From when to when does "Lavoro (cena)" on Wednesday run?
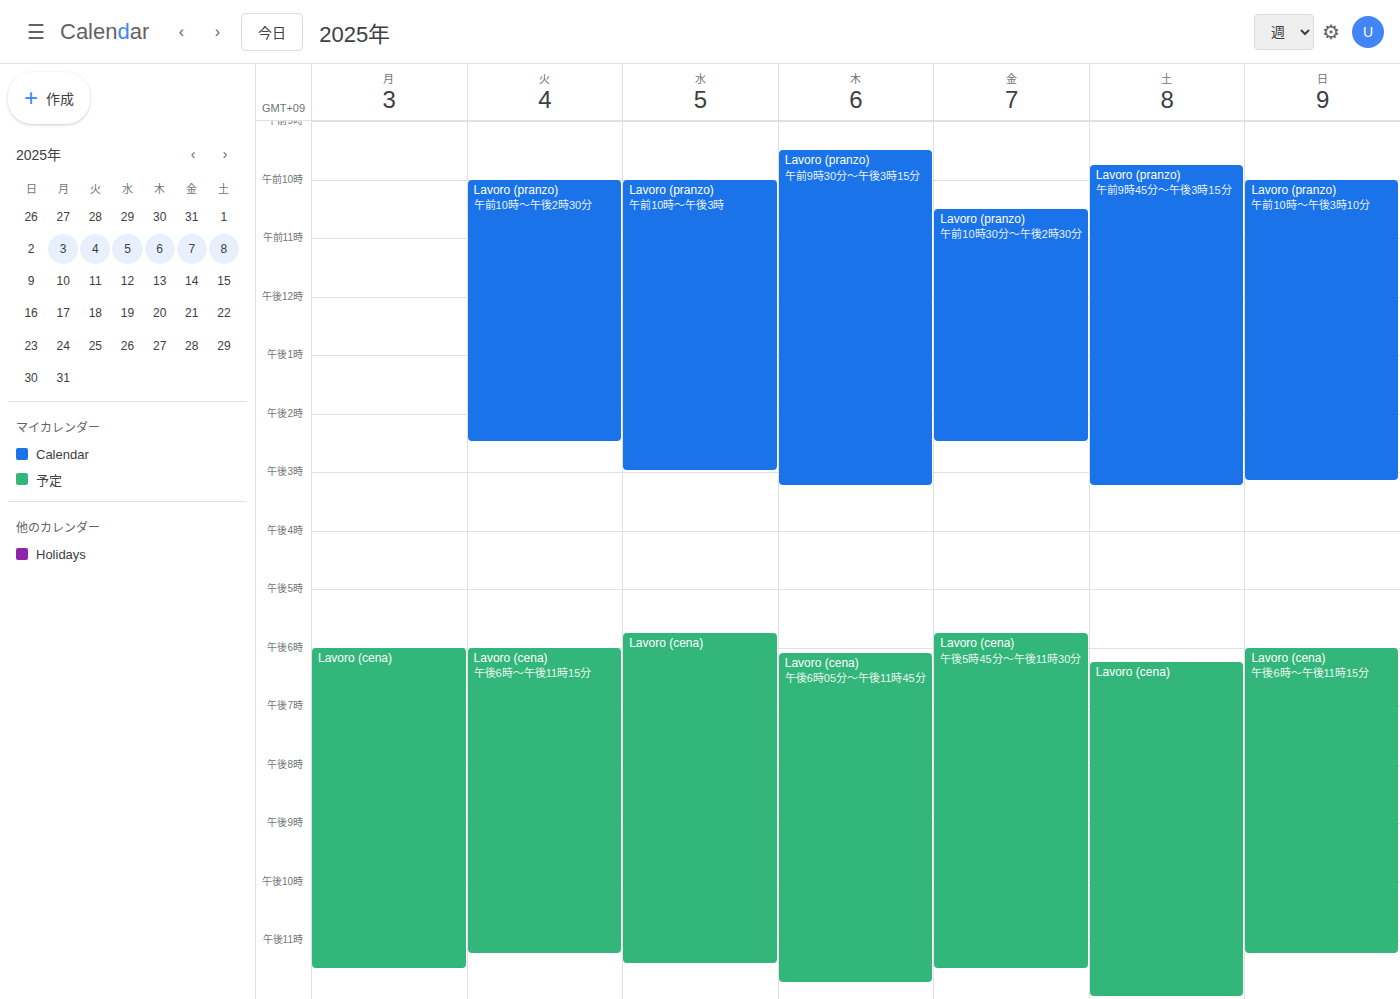
5:45 PM to 11:25 PM